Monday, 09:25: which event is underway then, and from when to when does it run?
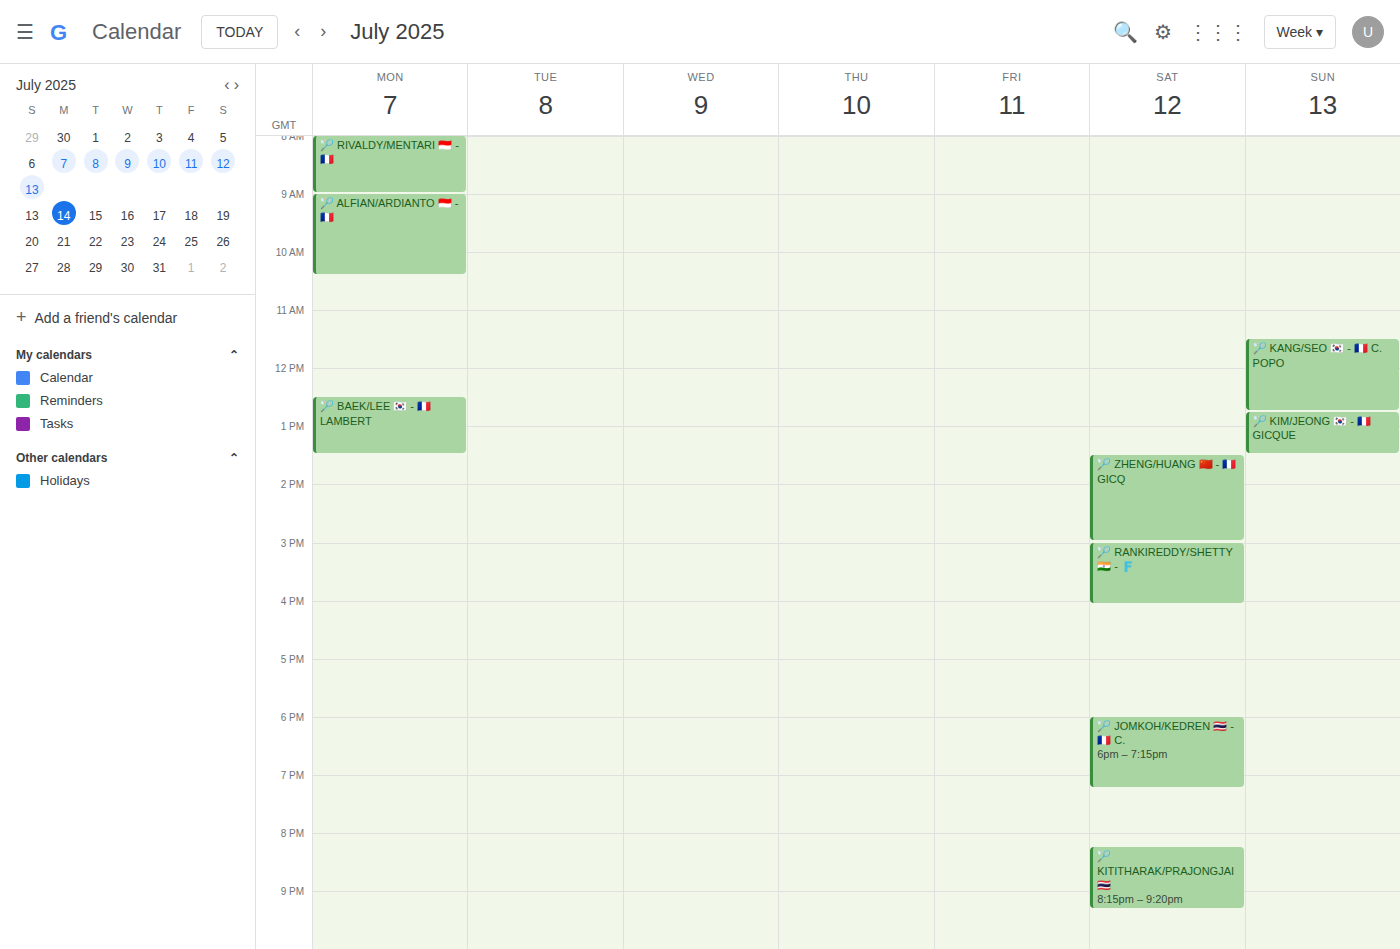
"🏸 ALFIAN/ARDIANTO 🇮🇩 - 🇫🇷", 09:00 to 10:25